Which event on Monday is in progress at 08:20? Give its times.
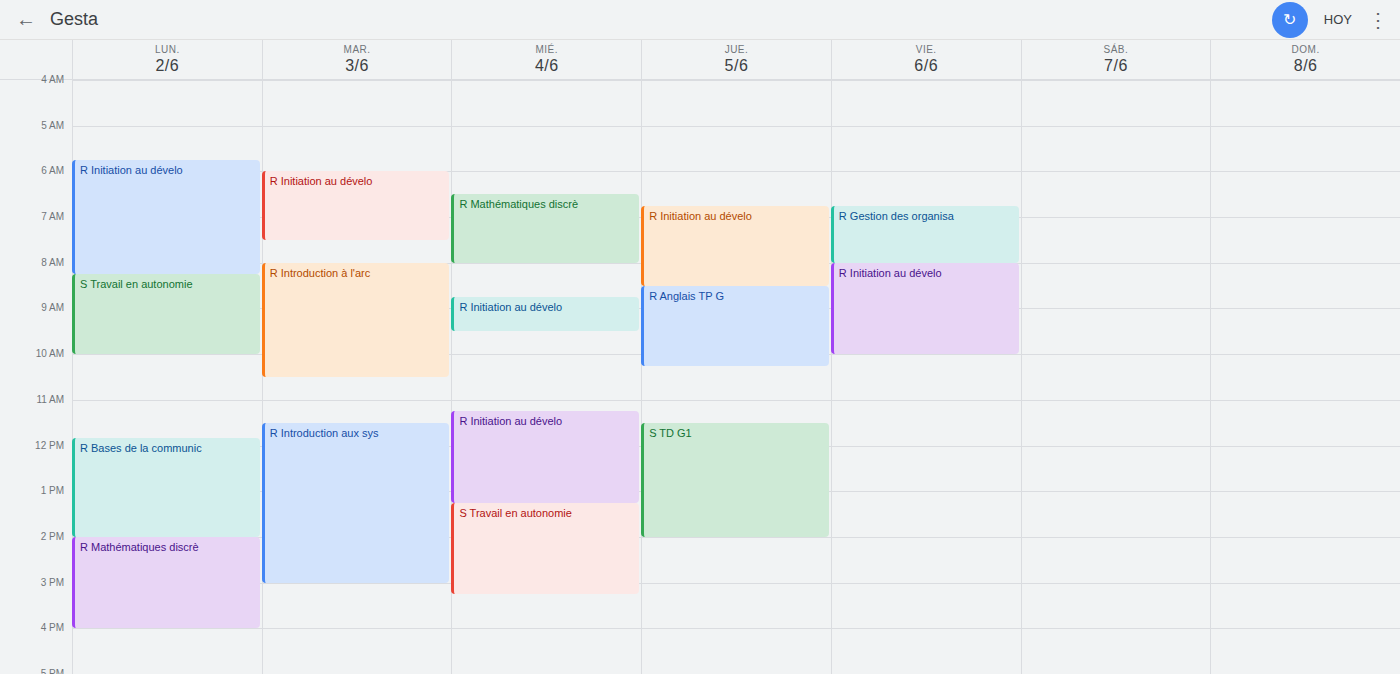
"S Travail en autonomie", 08:15 to 10:00